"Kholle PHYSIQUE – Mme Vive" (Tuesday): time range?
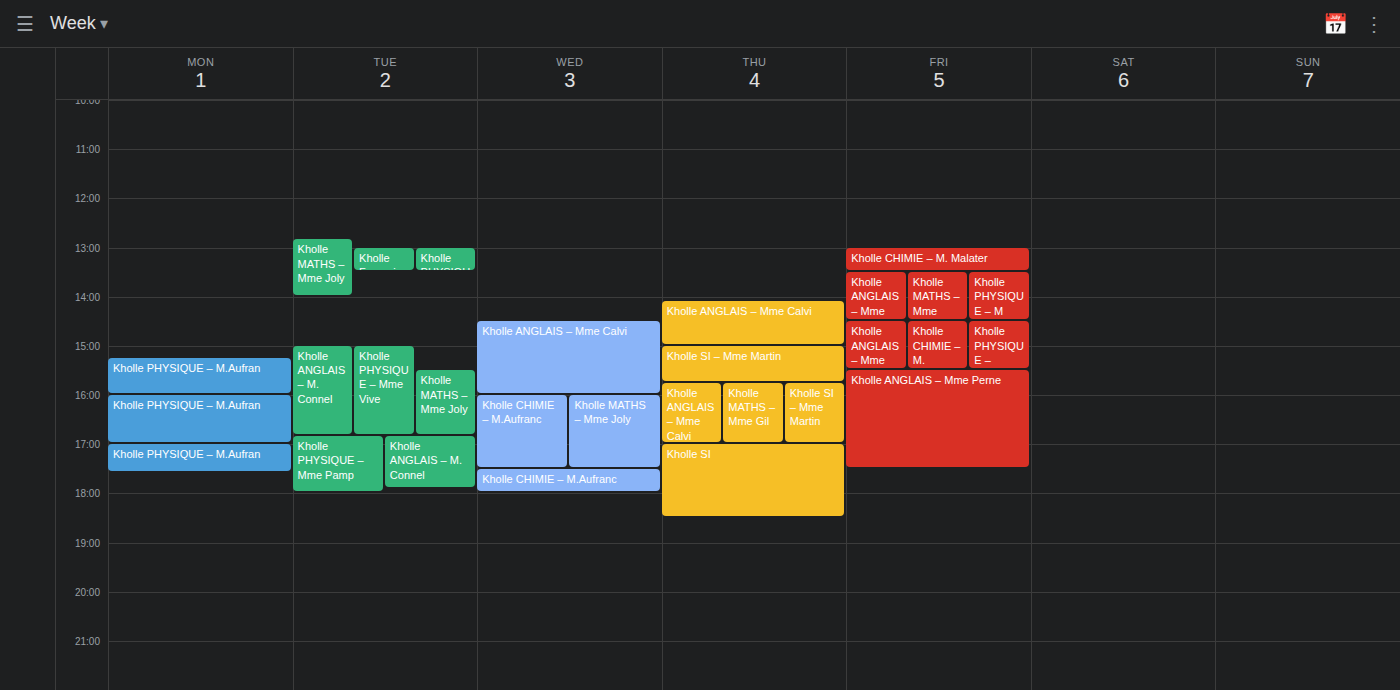
3:00 PM to 4:50 PM